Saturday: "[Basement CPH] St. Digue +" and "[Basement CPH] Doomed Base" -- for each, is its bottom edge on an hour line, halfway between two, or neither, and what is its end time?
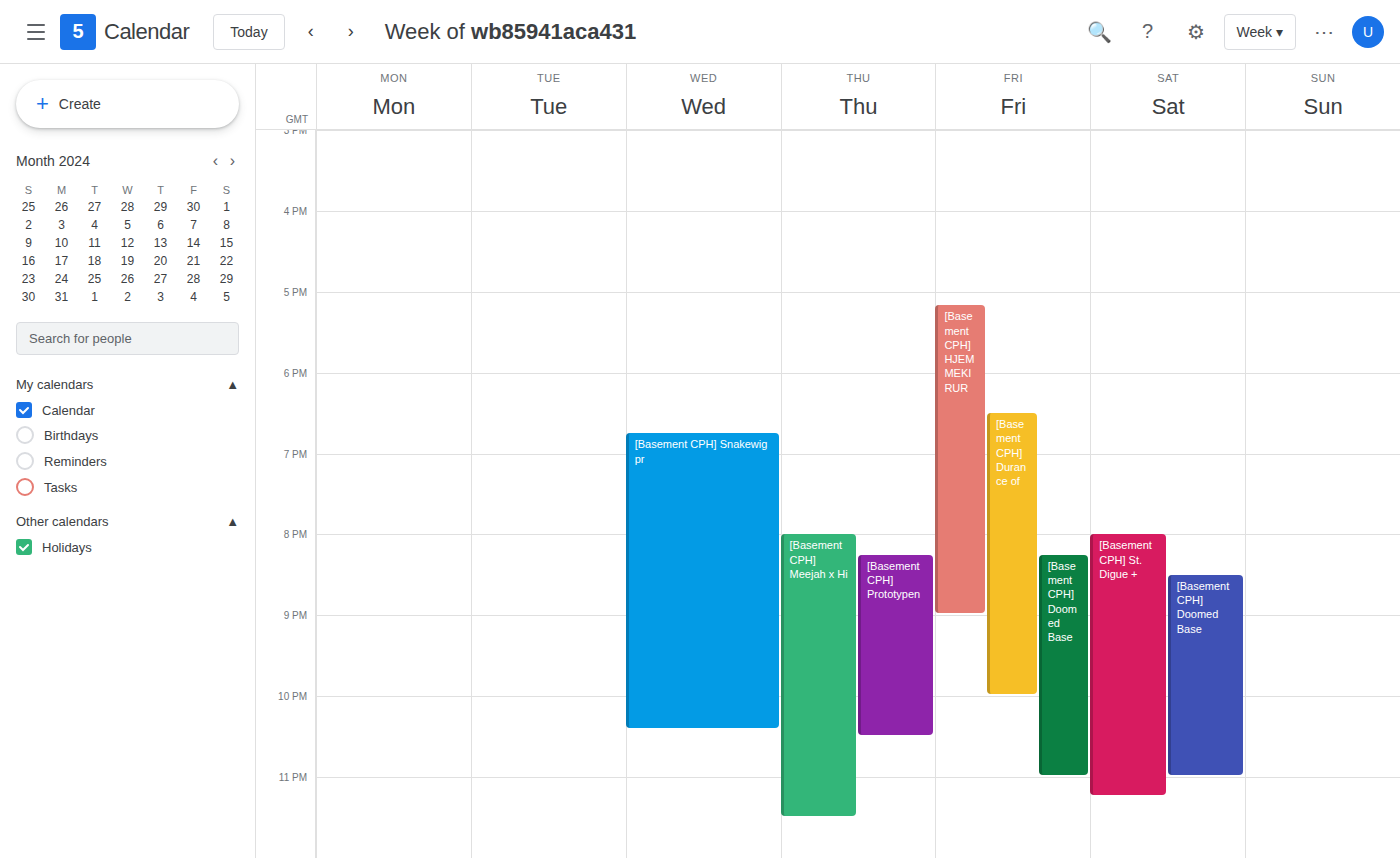
"[Basement CPH] St. Digue +": 23:15, neither: a quarter of the way from the 23:00 line to the 24:00 line. "[Basement CPH] Doomed Base": 23:00, exactly on the 23:00 line.